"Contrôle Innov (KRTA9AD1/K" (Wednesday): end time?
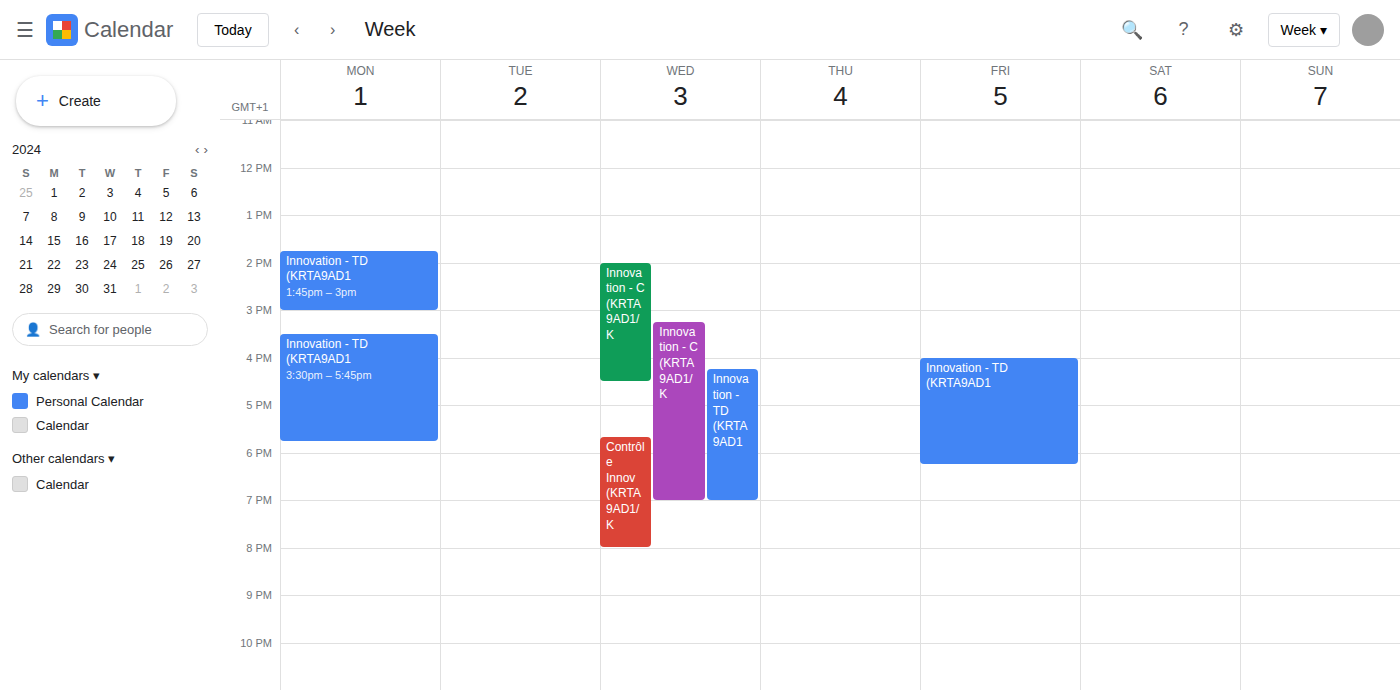
8:00 PM